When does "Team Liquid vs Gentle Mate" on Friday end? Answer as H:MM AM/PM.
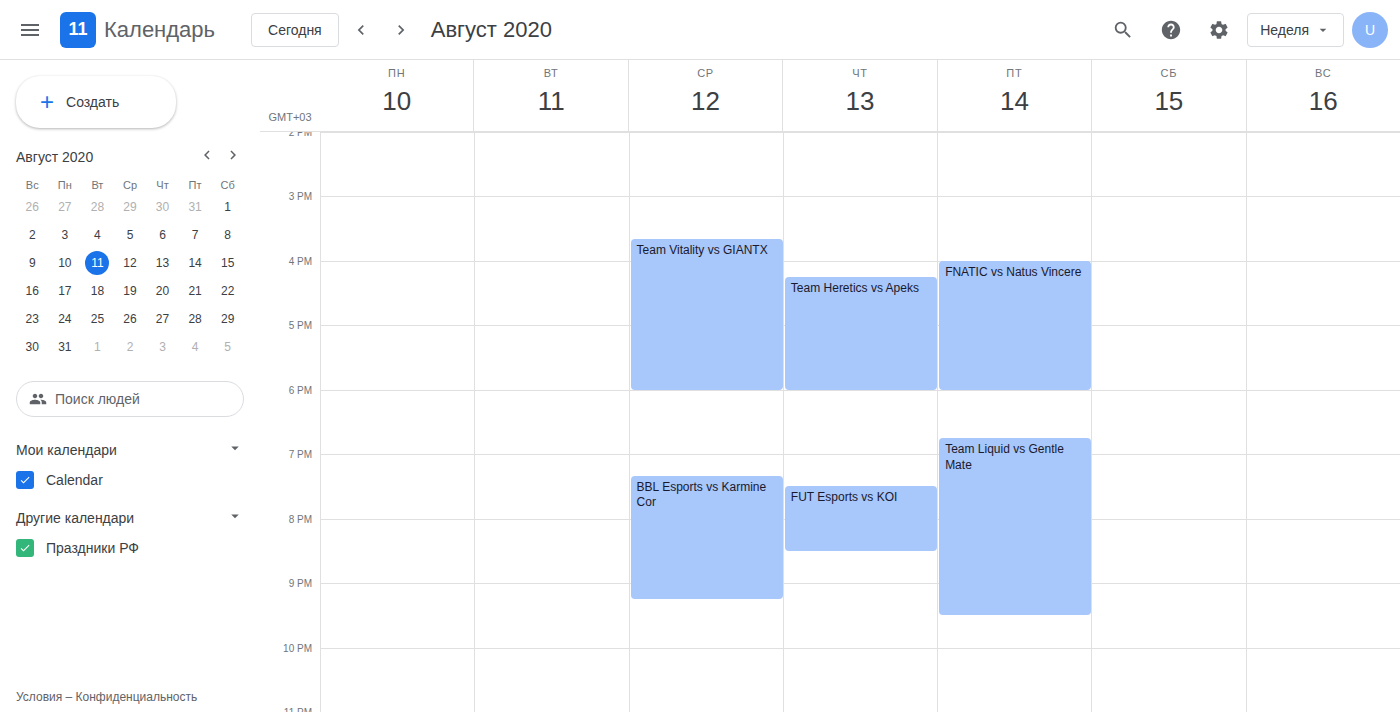
9:30 PM